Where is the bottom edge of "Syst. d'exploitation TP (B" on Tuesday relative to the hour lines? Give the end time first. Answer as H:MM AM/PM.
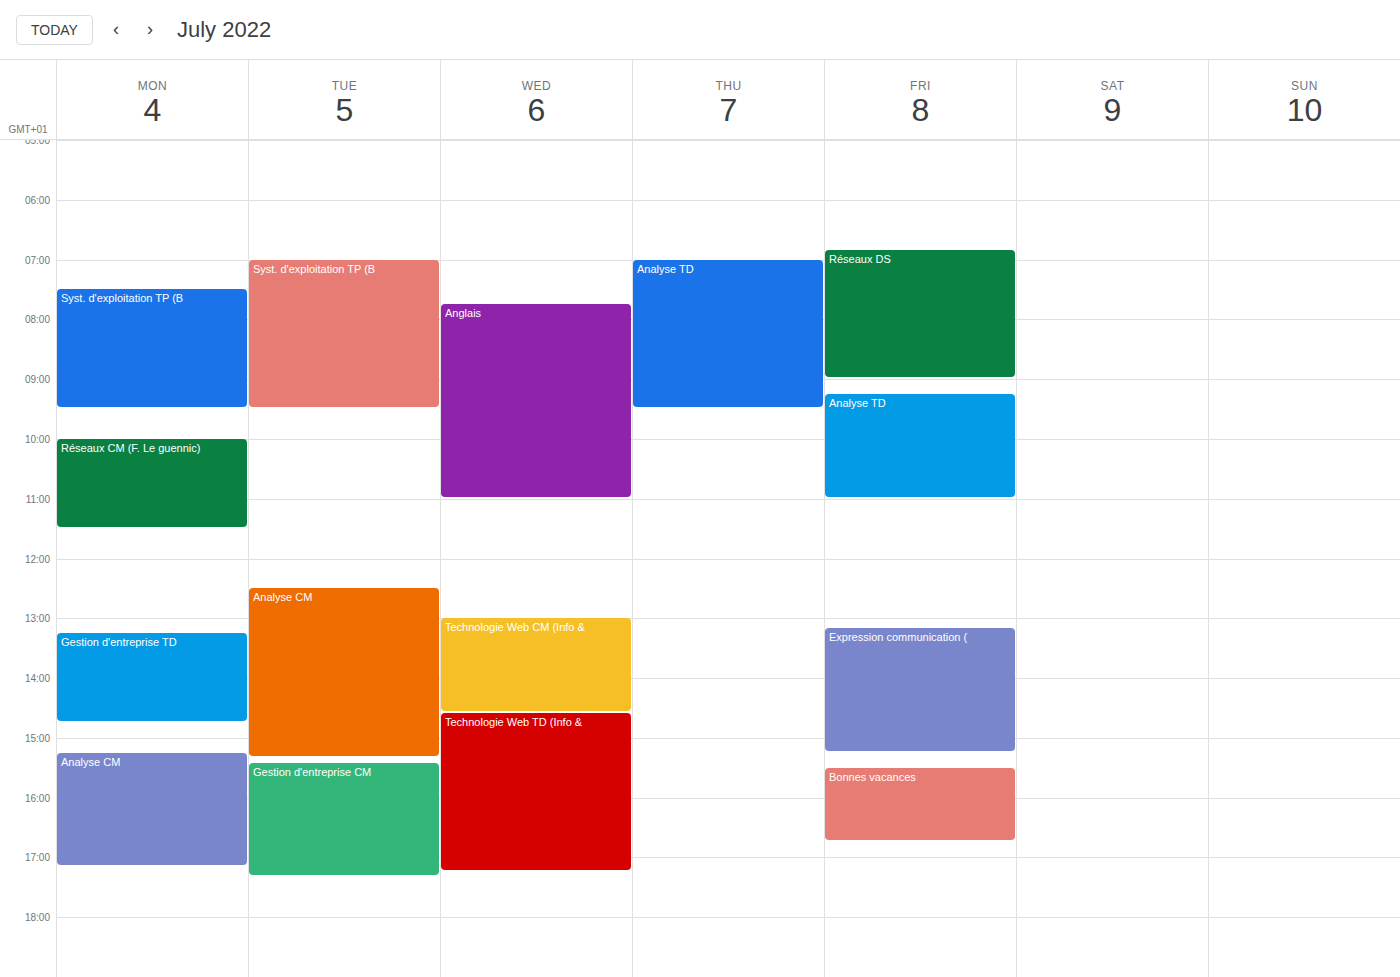
9:30 AM -- halfway between the 9 AM and 10 AM lines.